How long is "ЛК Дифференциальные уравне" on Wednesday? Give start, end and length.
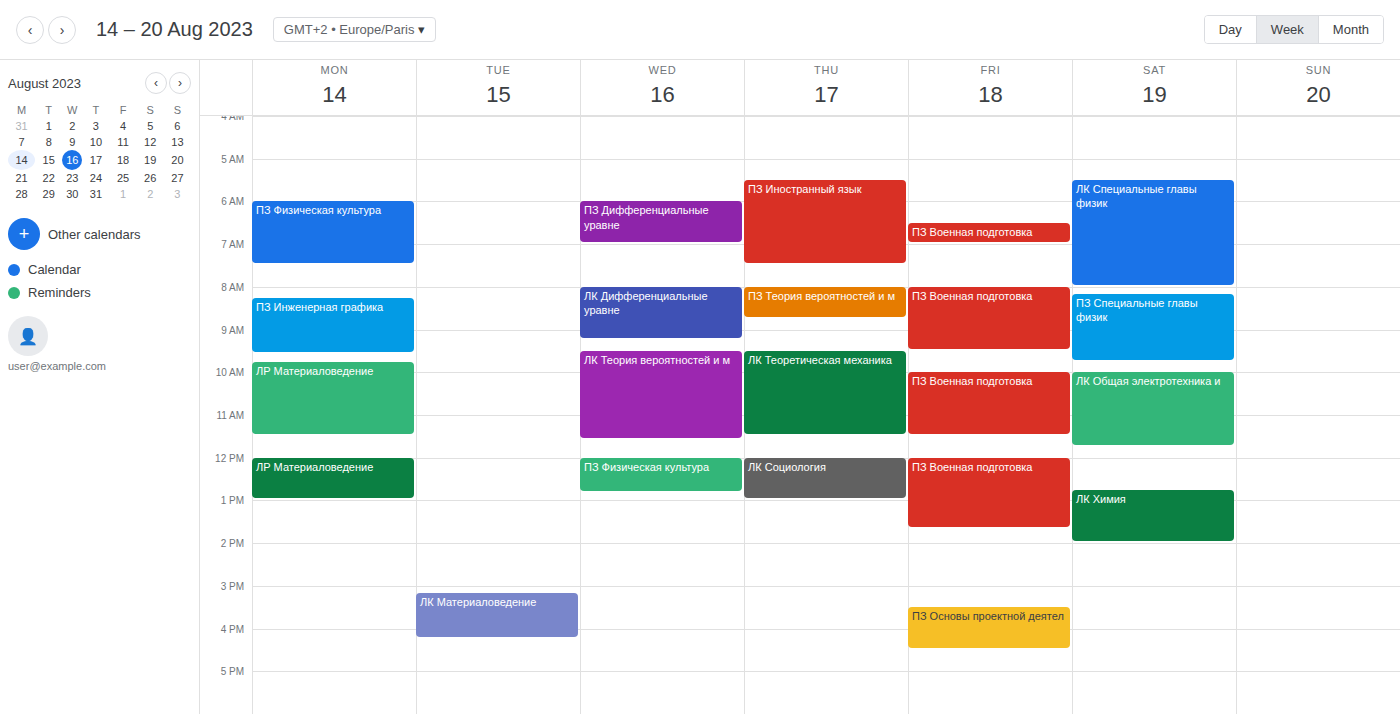
08:00 to 09:15, 1 hour 15 minutes